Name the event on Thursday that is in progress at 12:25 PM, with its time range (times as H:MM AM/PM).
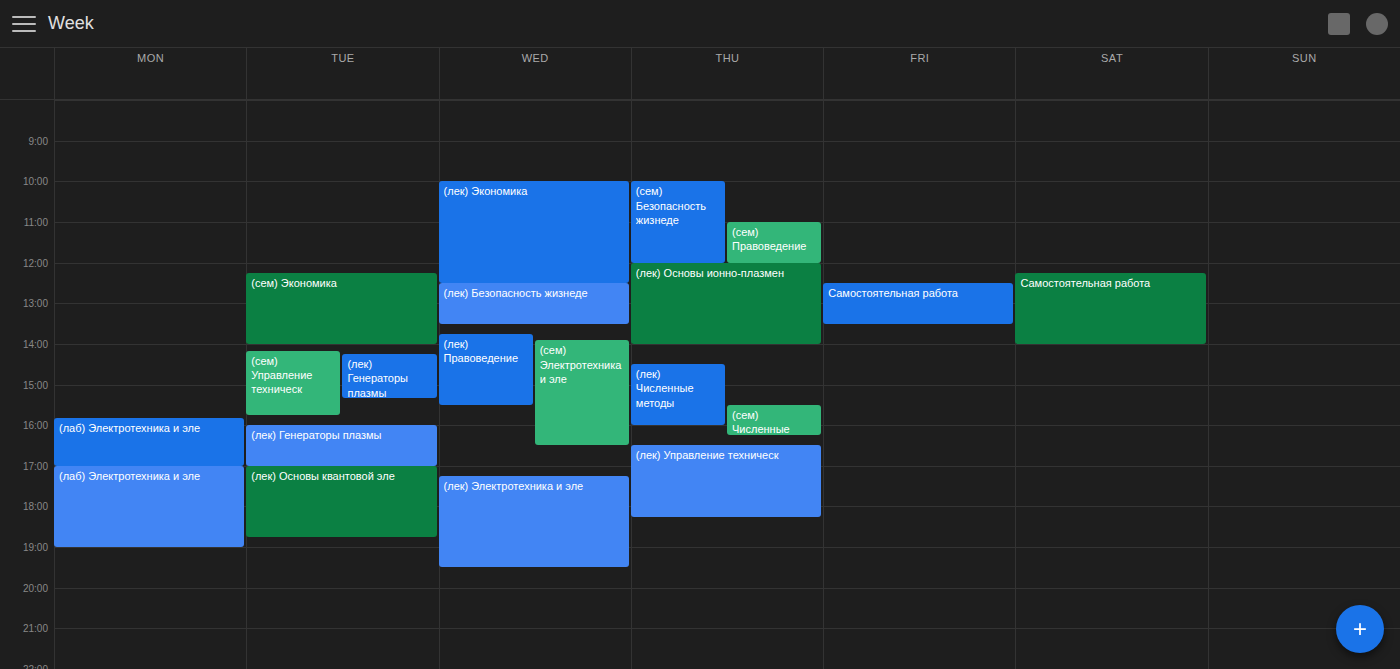
"(лек) Основы ионно-плазмен", 12:00 PM to 2:00 PM